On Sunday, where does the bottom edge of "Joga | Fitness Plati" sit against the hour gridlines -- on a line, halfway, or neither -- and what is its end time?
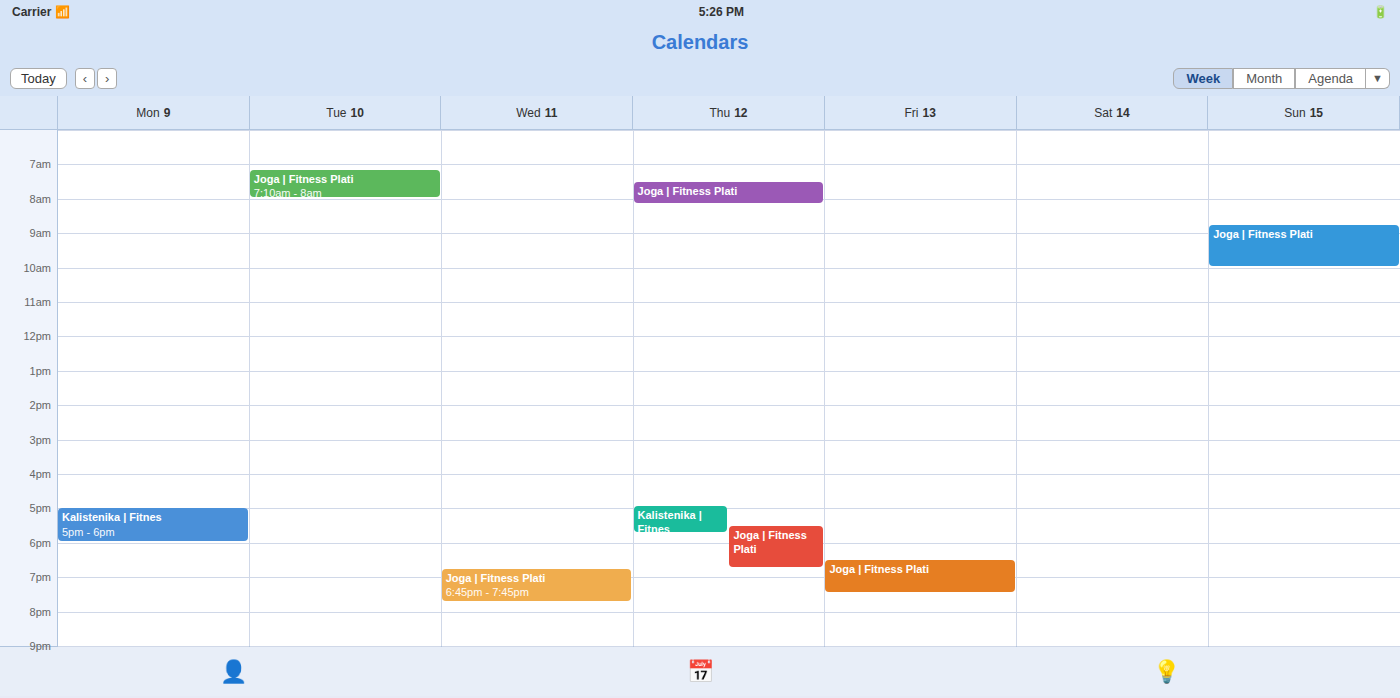
10:00 AM -- exactly on the 10 AM line.